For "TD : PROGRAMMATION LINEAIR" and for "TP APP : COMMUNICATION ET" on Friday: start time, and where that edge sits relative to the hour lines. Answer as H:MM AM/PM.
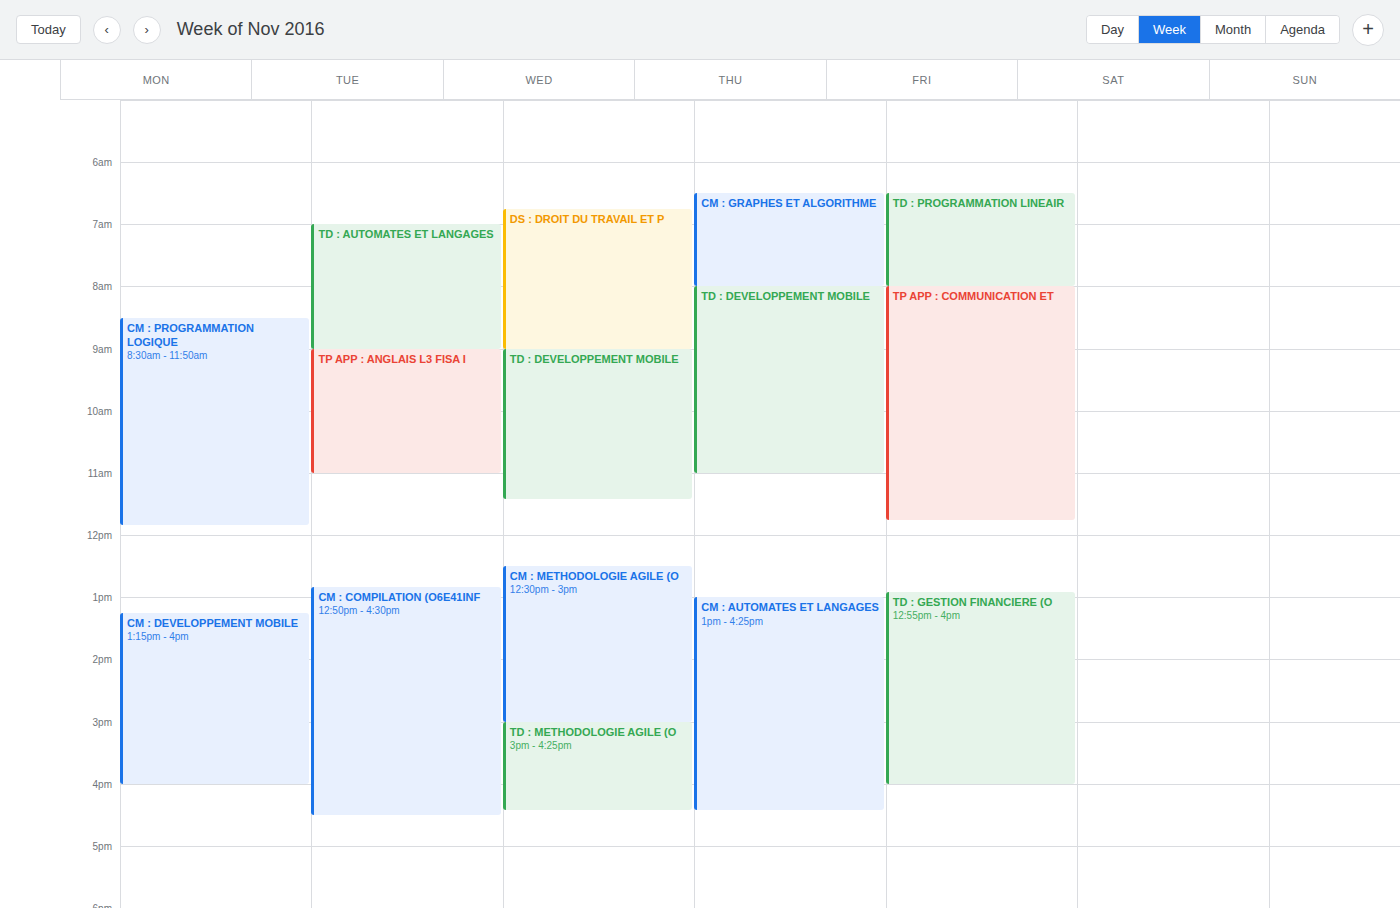
"TD : PROGRAMMATION LINEAIR": 6:30 AM, halfway between the 6 AM and 7 AM lines. "TP APP : COMMUNICATION ET": 8:00 AM, exactly on the 8 AM line.